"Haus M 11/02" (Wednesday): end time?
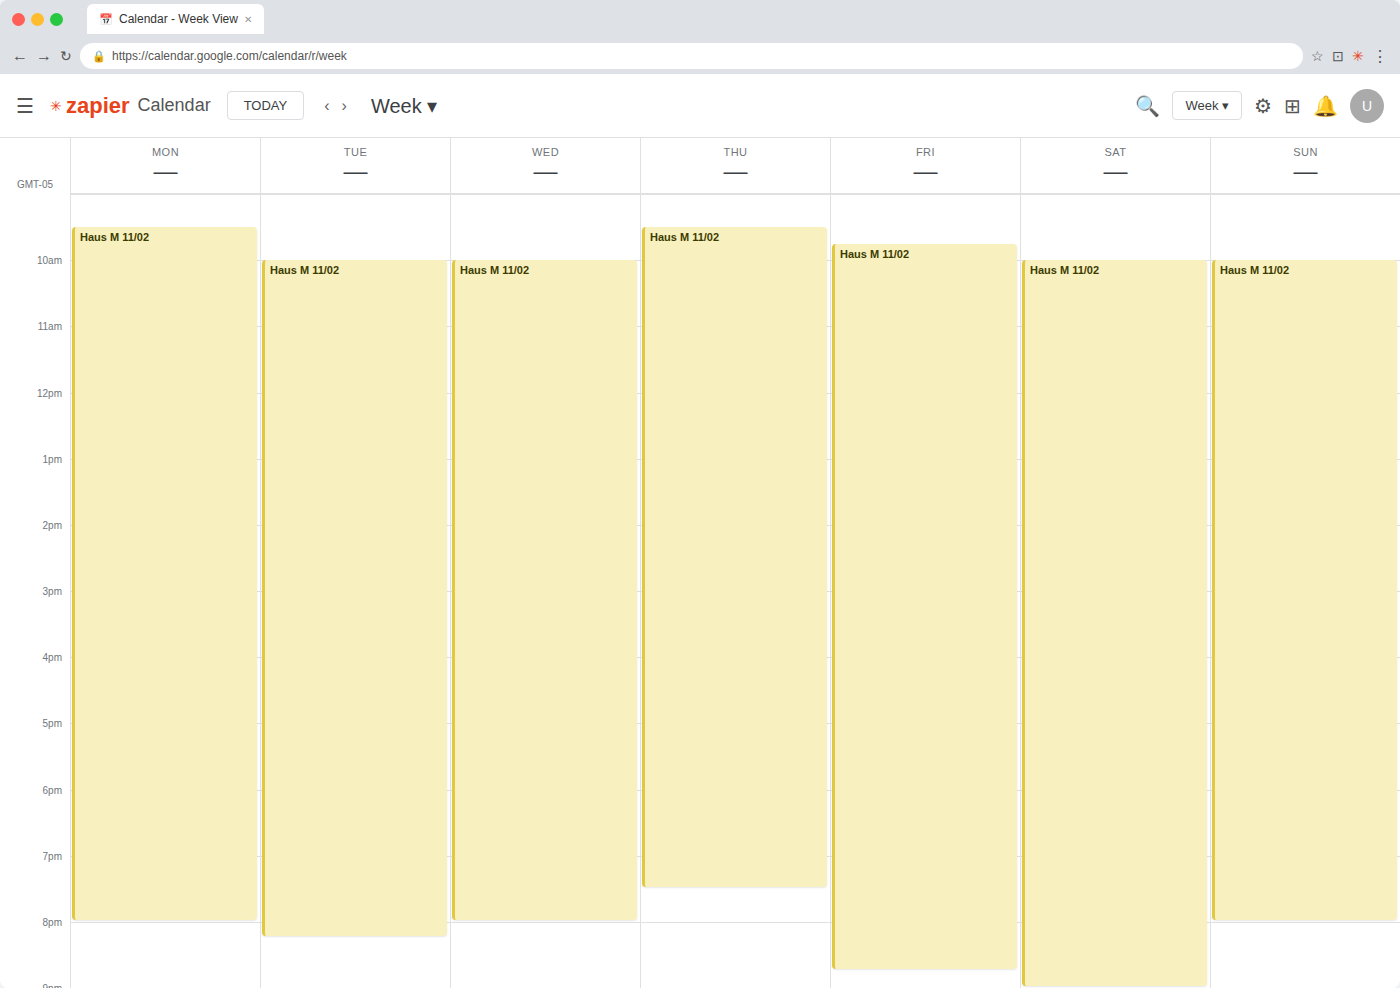
8:00 PM